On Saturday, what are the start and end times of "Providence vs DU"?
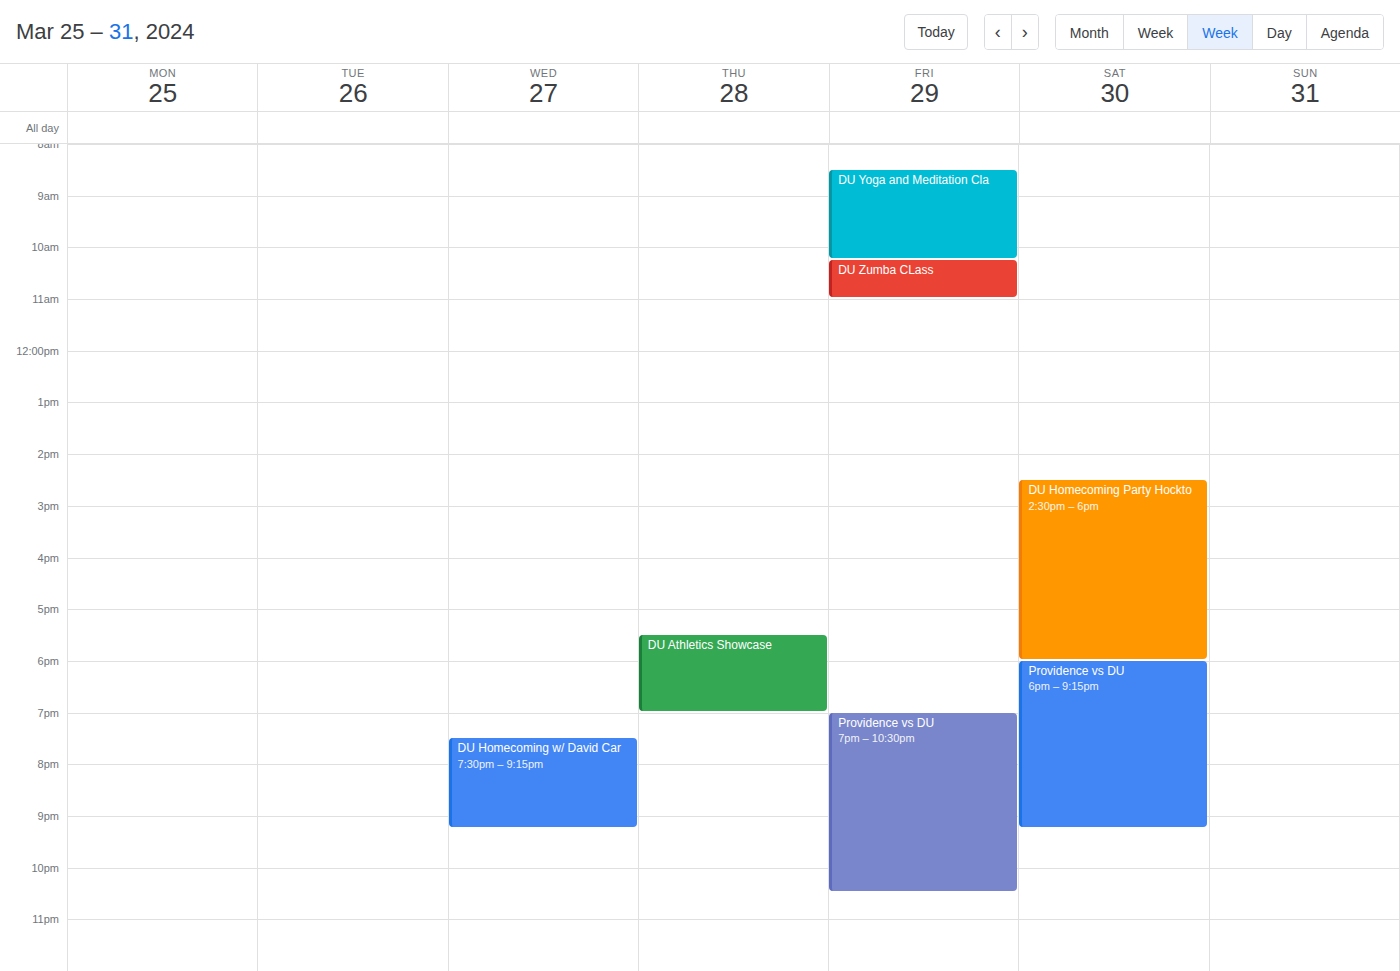
6:00 PM to 9:15 PM